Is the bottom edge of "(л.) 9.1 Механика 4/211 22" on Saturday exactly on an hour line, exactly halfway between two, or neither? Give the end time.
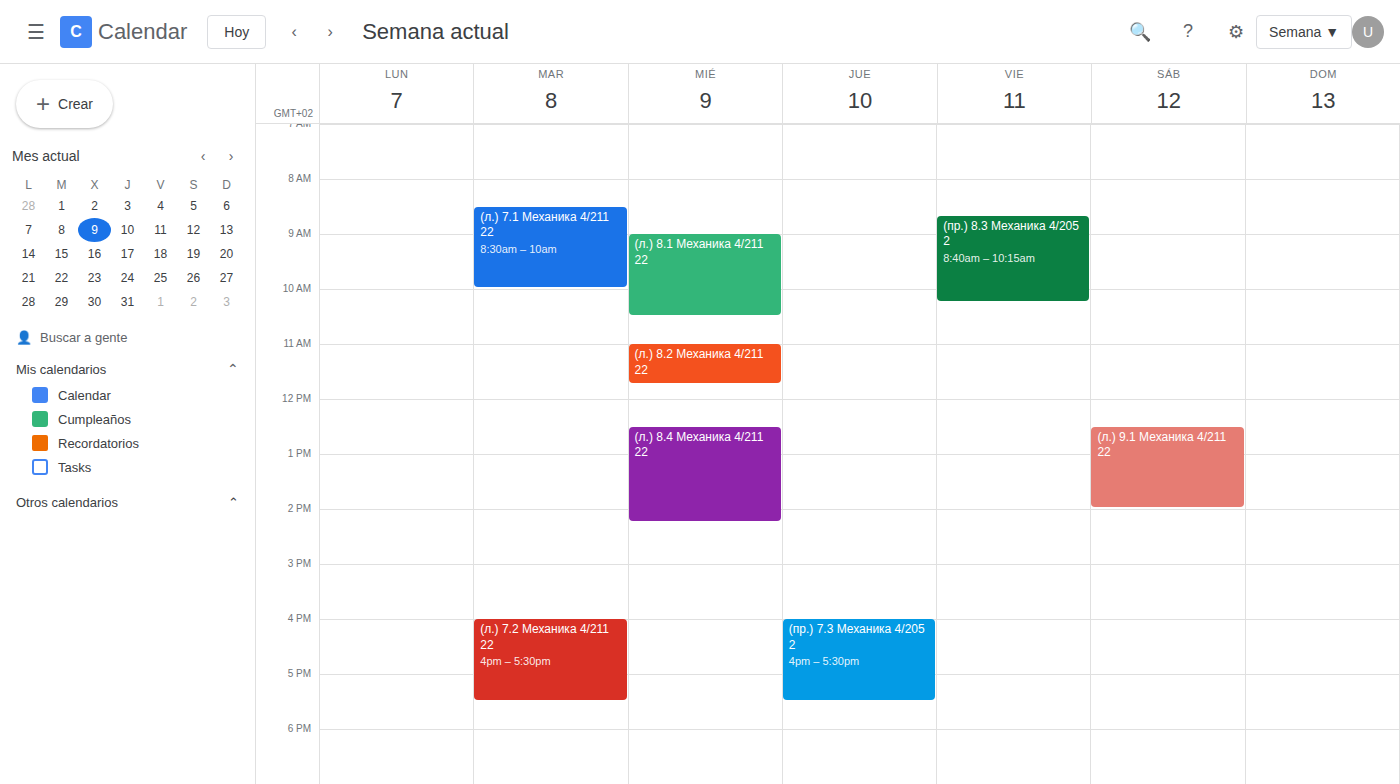
2:00 PM -- exactly on the 2 PM line.